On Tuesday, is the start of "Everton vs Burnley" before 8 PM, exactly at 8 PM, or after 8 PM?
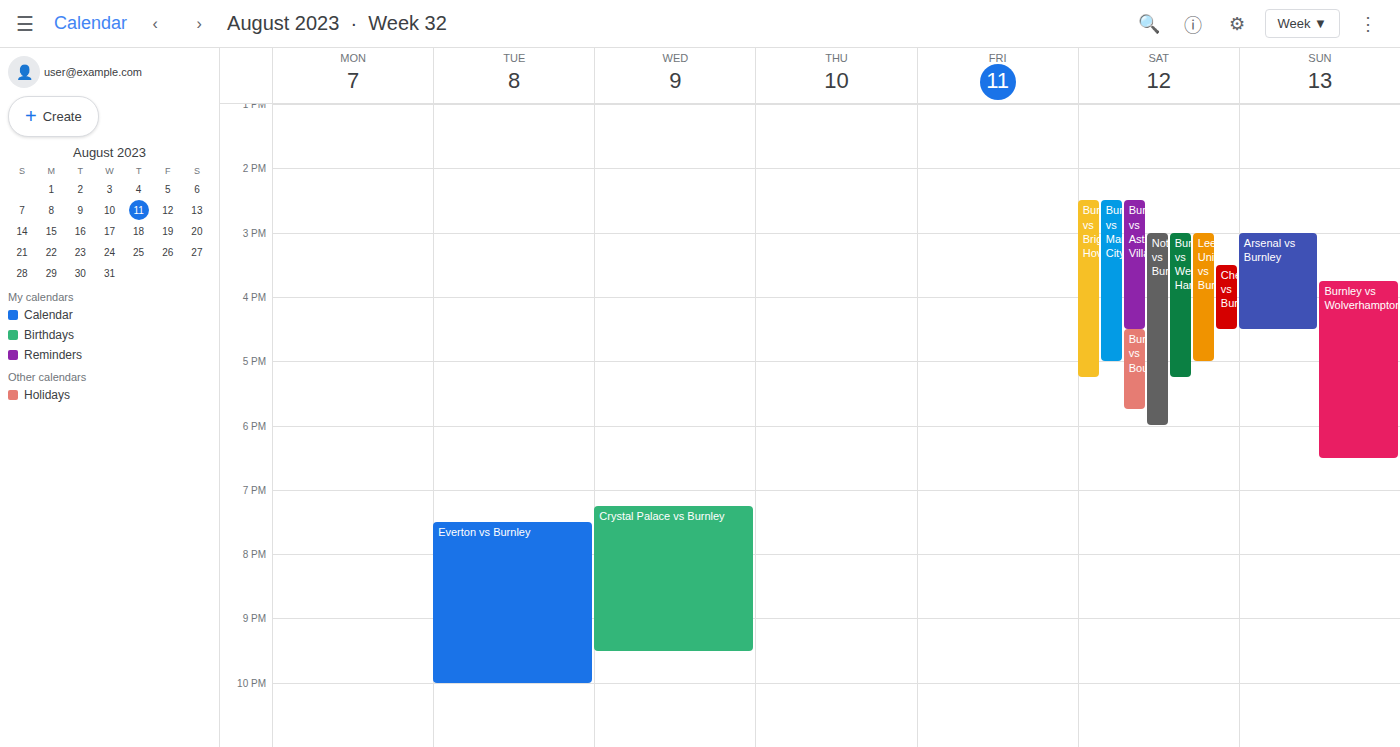
7:30 PM -- before 8 PM, 30 minutes above the 8 PM line.